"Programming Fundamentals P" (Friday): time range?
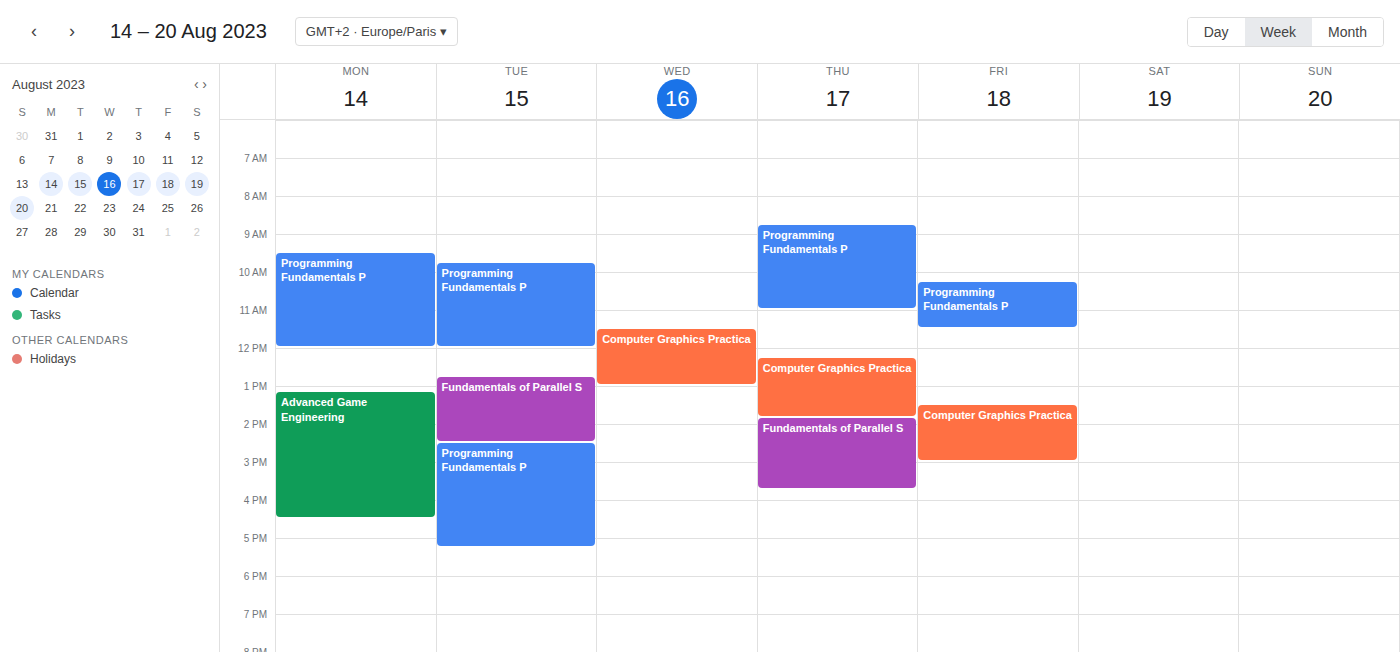
10:15 AM to 11:30 AM